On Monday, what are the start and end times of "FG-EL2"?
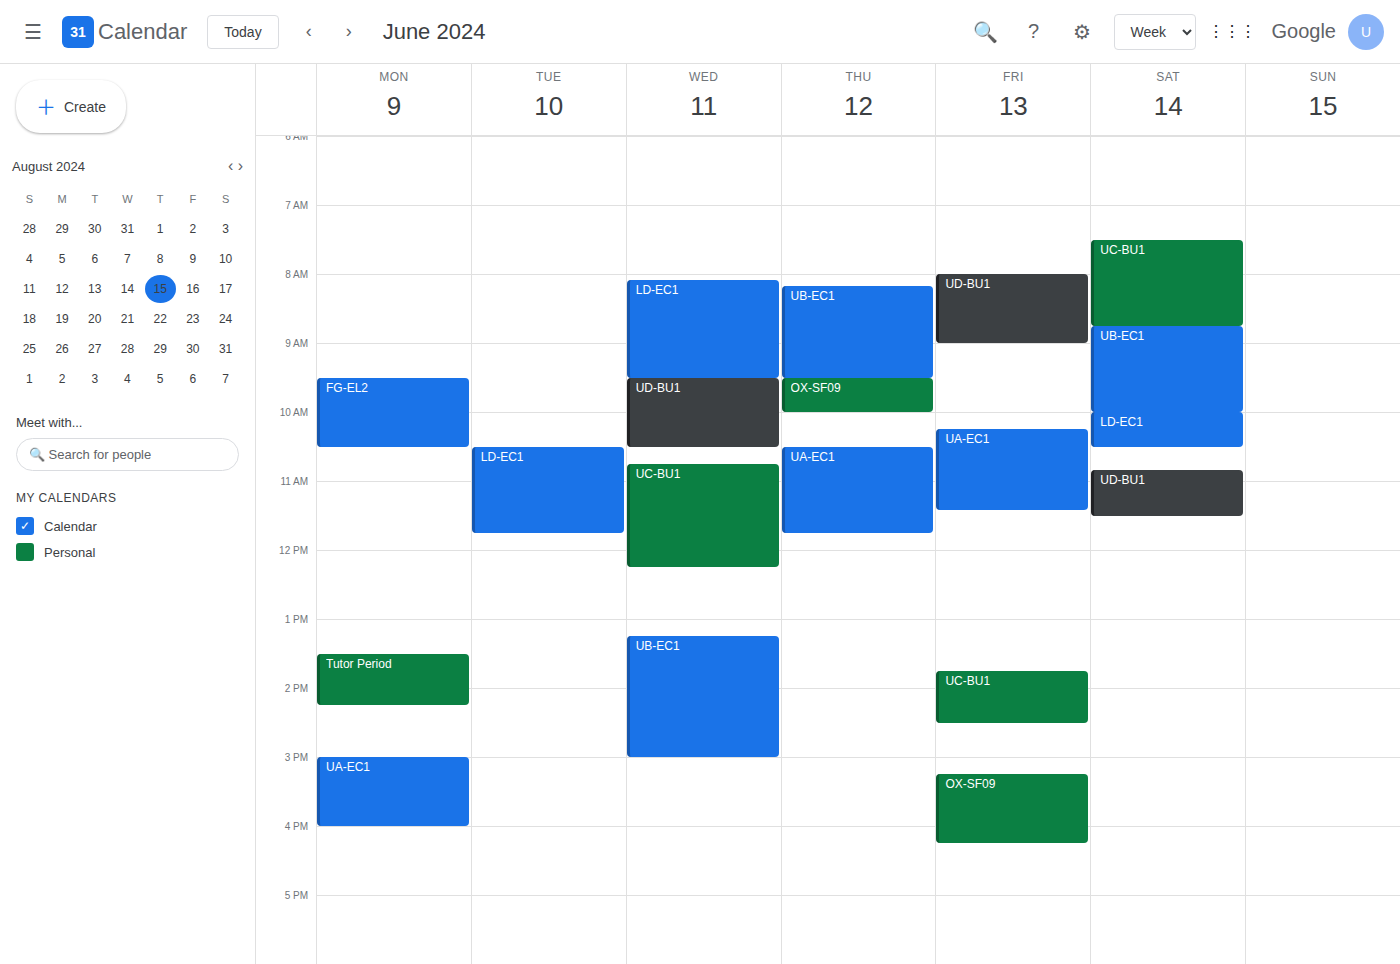
9:30 AM to 10:30 AM